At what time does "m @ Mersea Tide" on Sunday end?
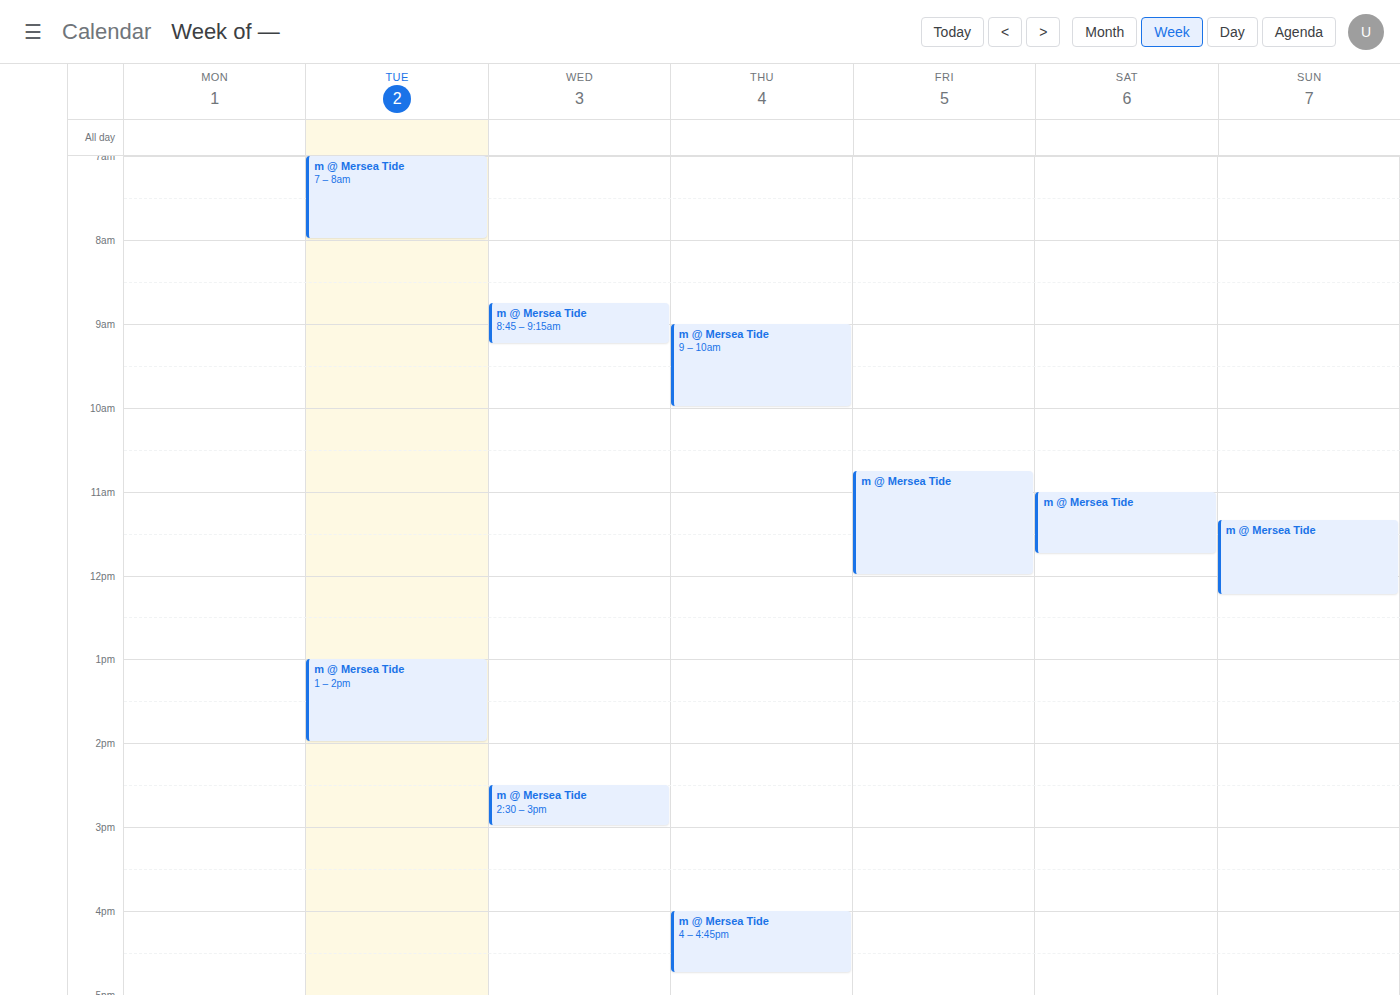
12:15 PM